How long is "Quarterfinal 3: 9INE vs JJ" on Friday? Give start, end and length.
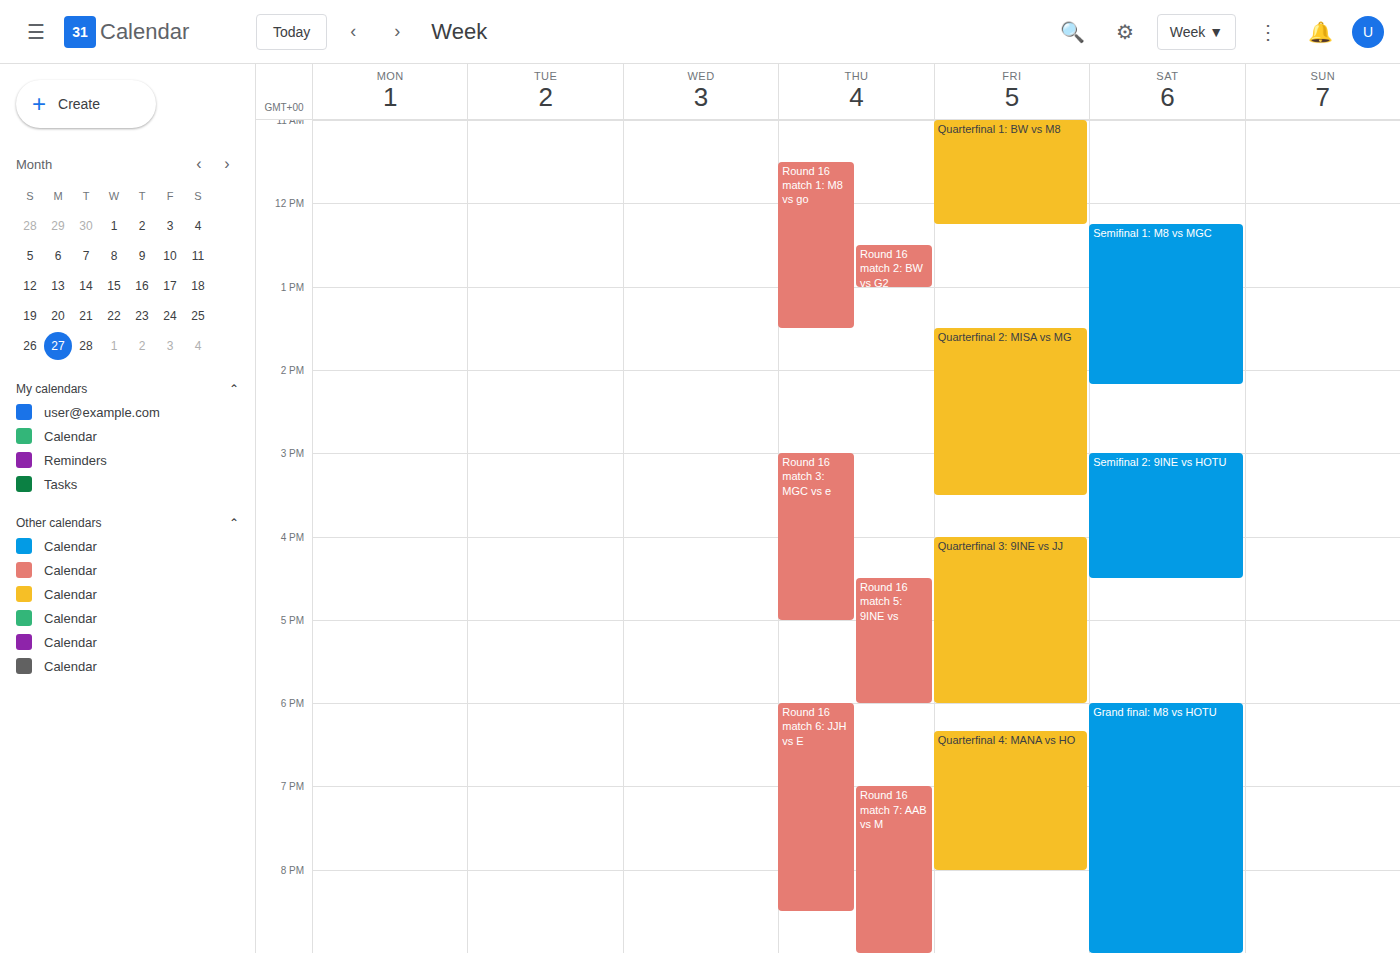
4:00 PM to 6:00 PM, 2 hours